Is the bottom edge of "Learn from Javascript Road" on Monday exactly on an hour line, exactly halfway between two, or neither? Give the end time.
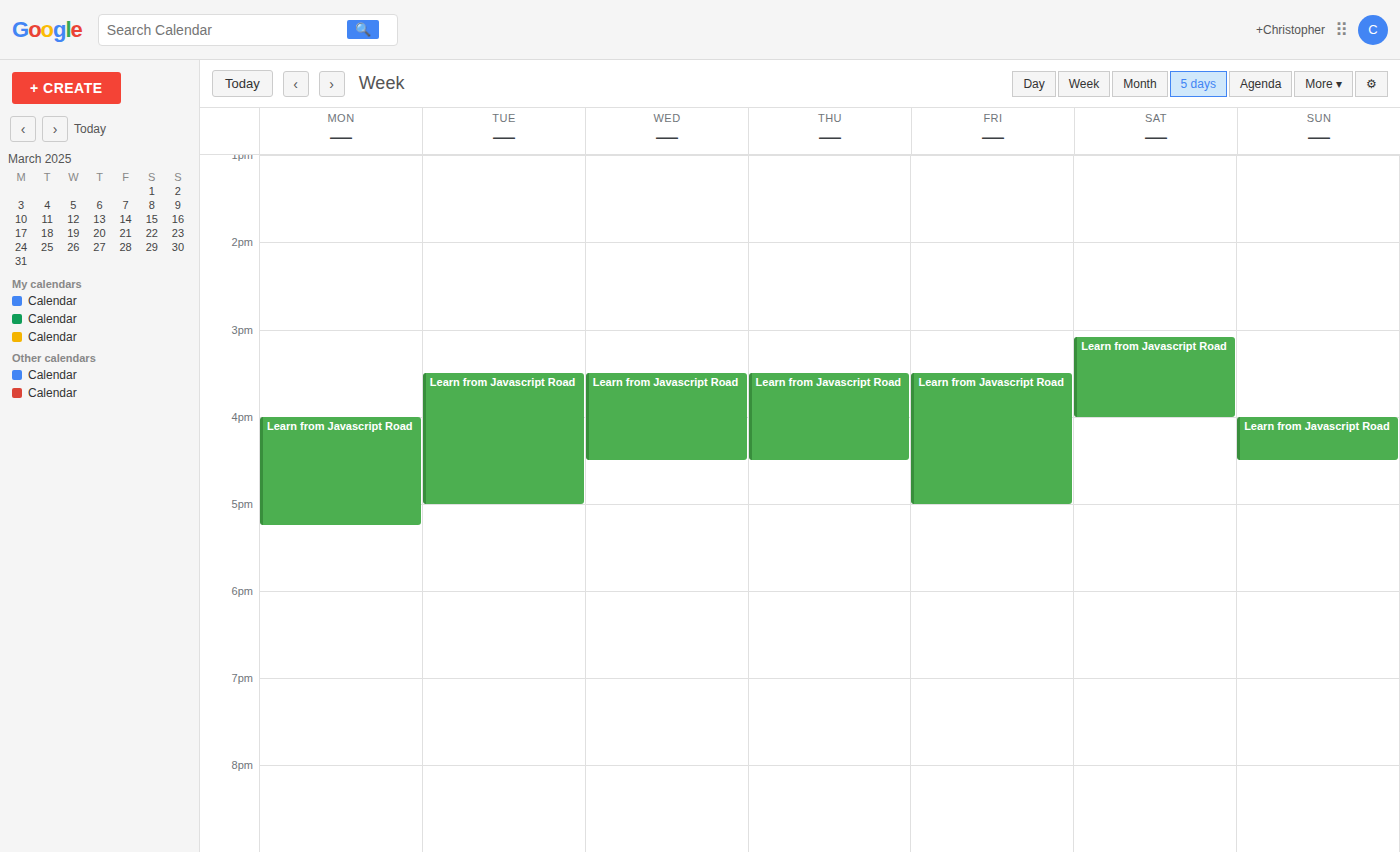
5:15 PM -- neither: a quarter of the way from the 5 PM line to the 6 PM line.